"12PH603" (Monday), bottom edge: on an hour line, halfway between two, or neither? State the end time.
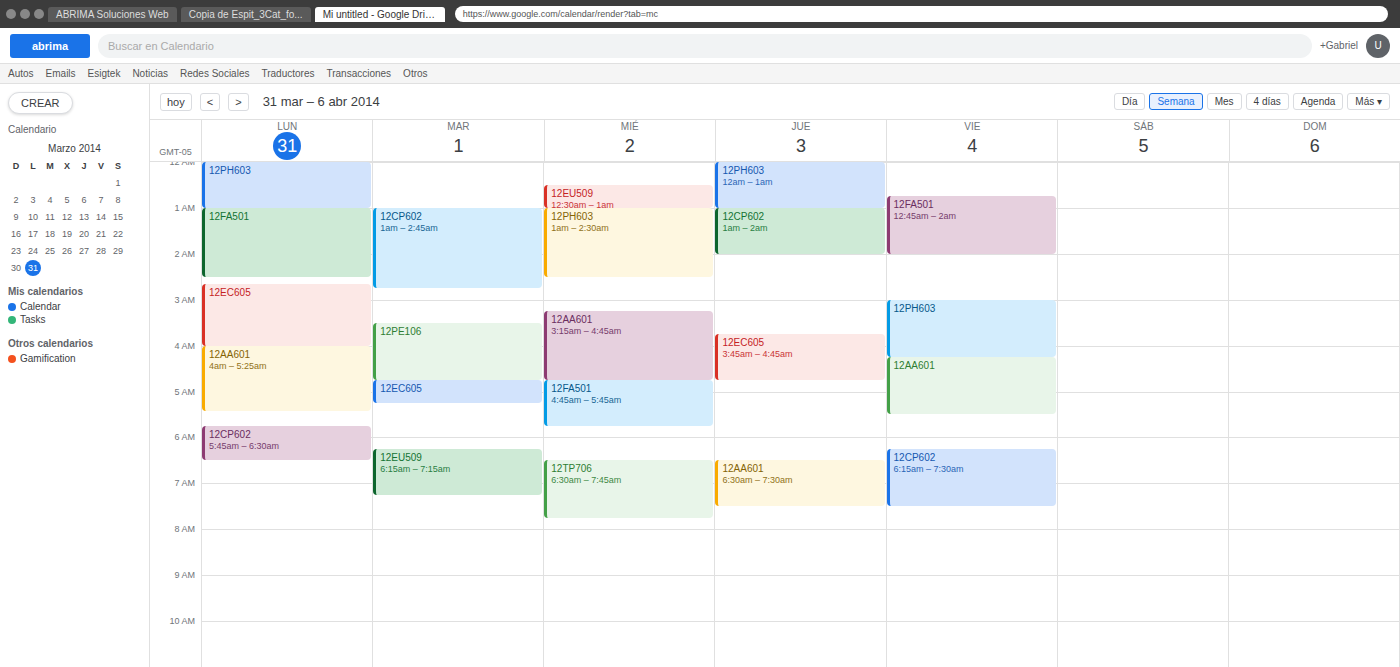
1:00 AM -- exactly on the 1 AM line.